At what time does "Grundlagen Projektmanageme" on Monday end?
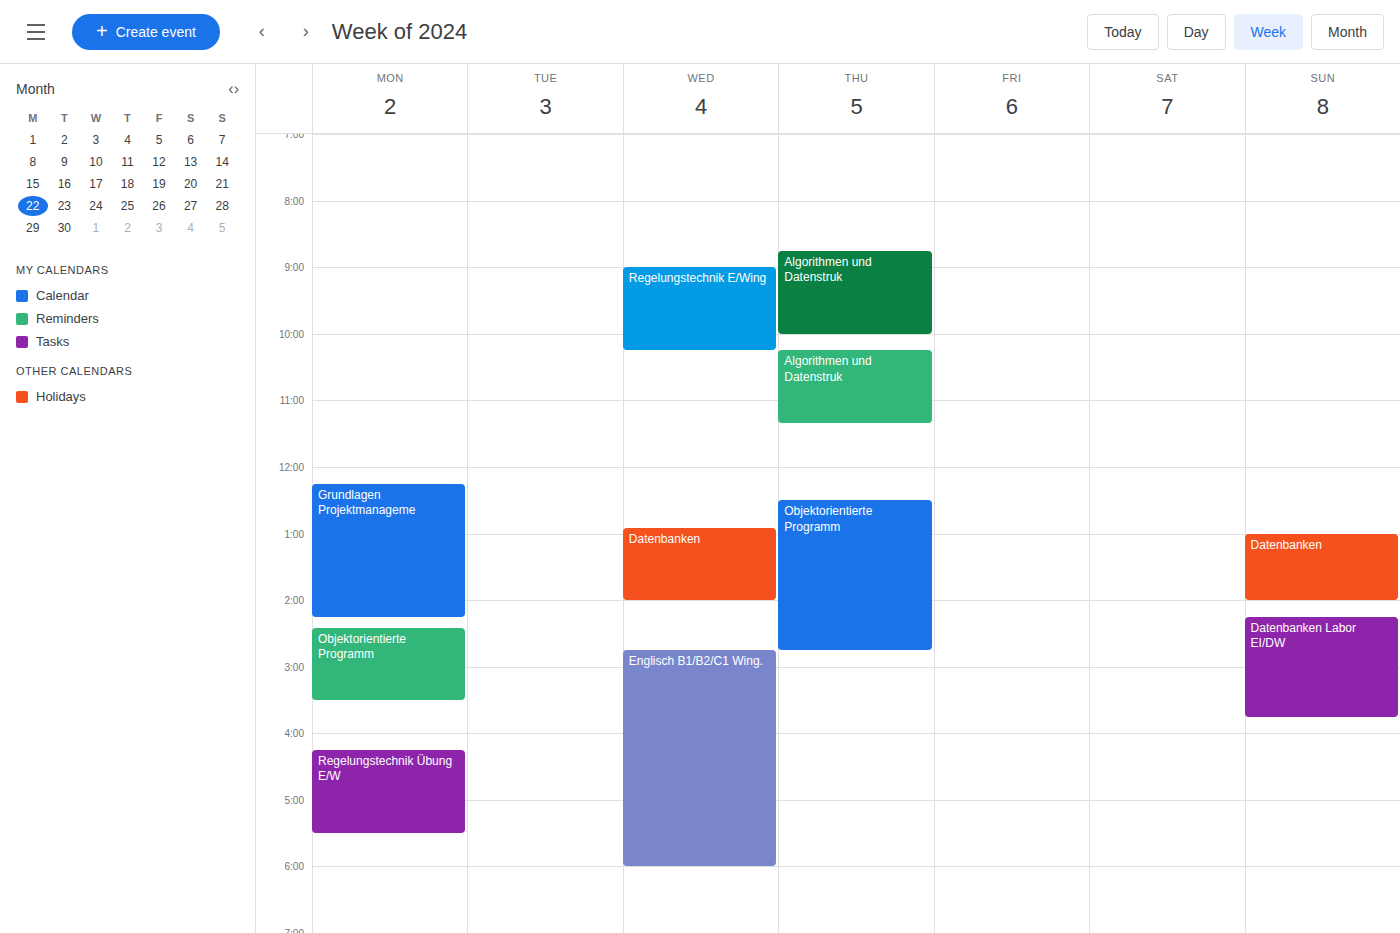
2:15 PM